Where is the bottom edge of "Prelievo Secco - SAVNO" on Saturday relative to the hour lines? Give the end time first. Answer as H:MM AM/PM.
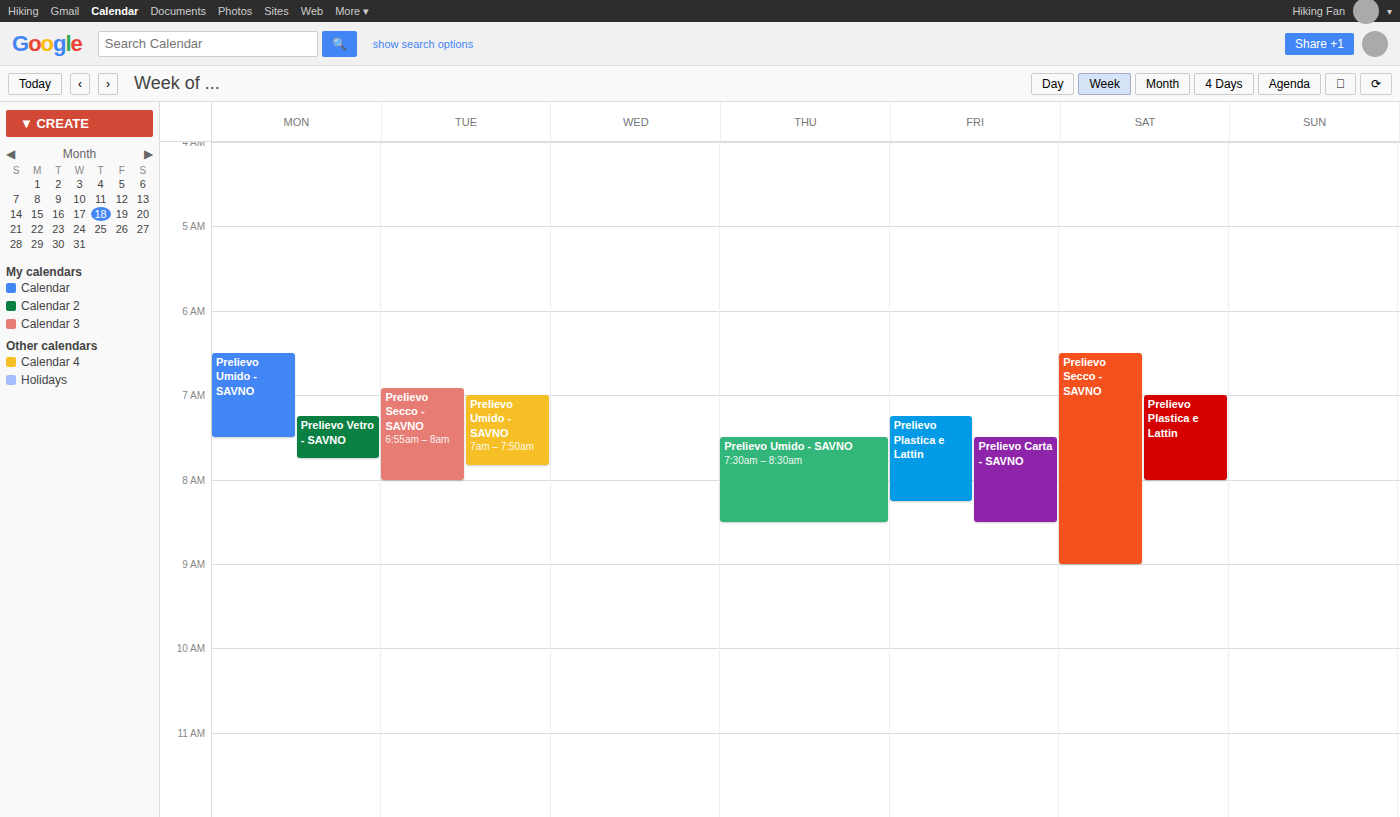
9:00 AM -- exactly on the 9 AM line.